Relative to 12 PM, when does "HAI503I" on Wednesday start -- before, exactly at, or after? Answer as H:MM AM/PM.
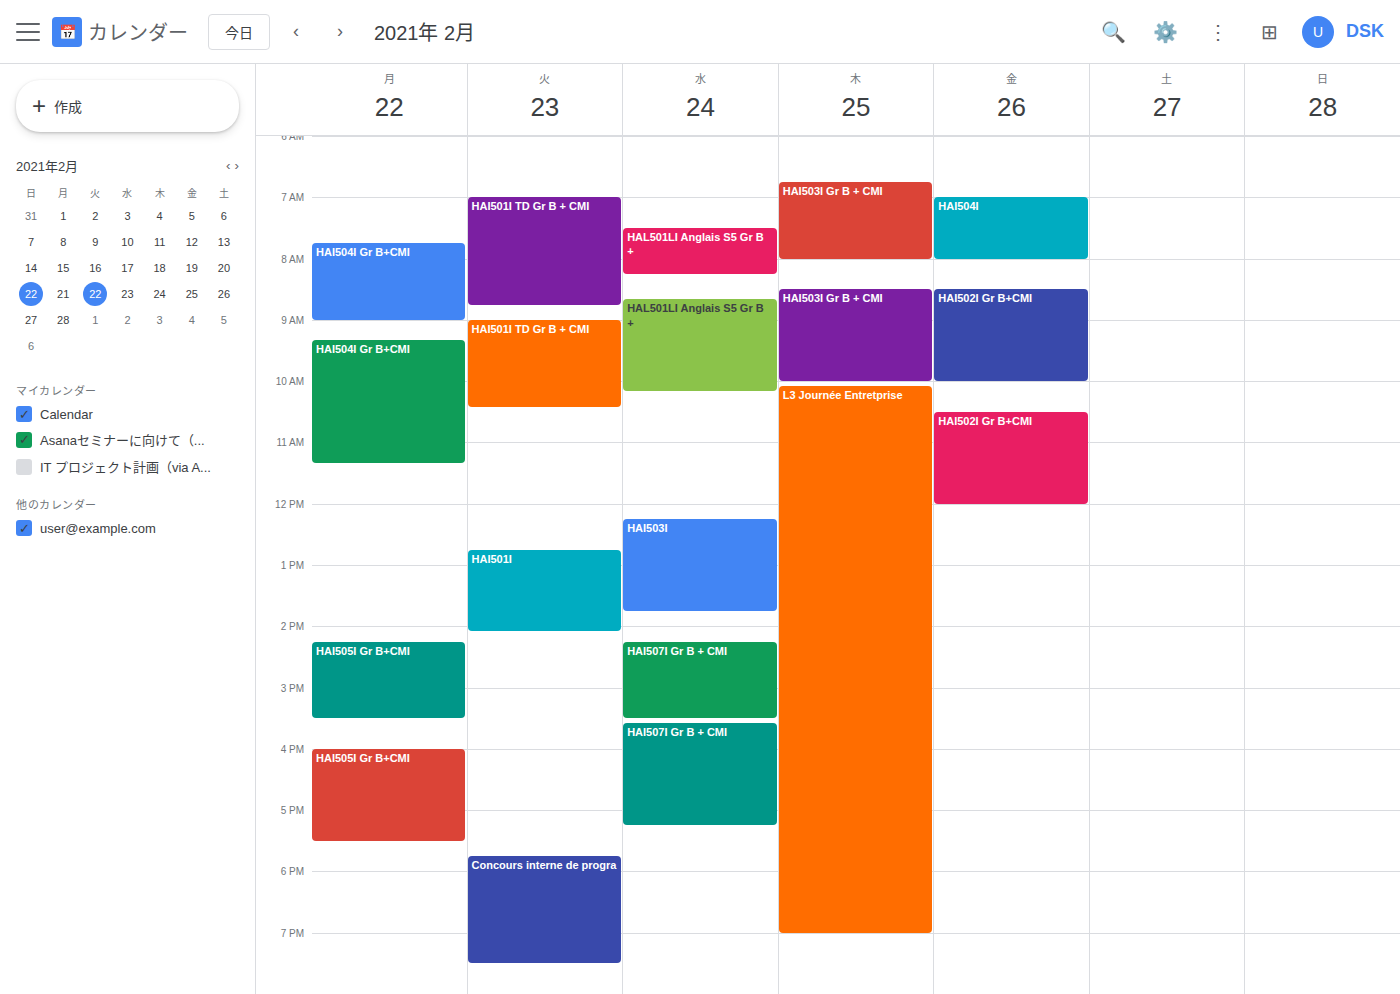
12:15 PM -- after 12 PM, 15 minutes below the 12 PM line.